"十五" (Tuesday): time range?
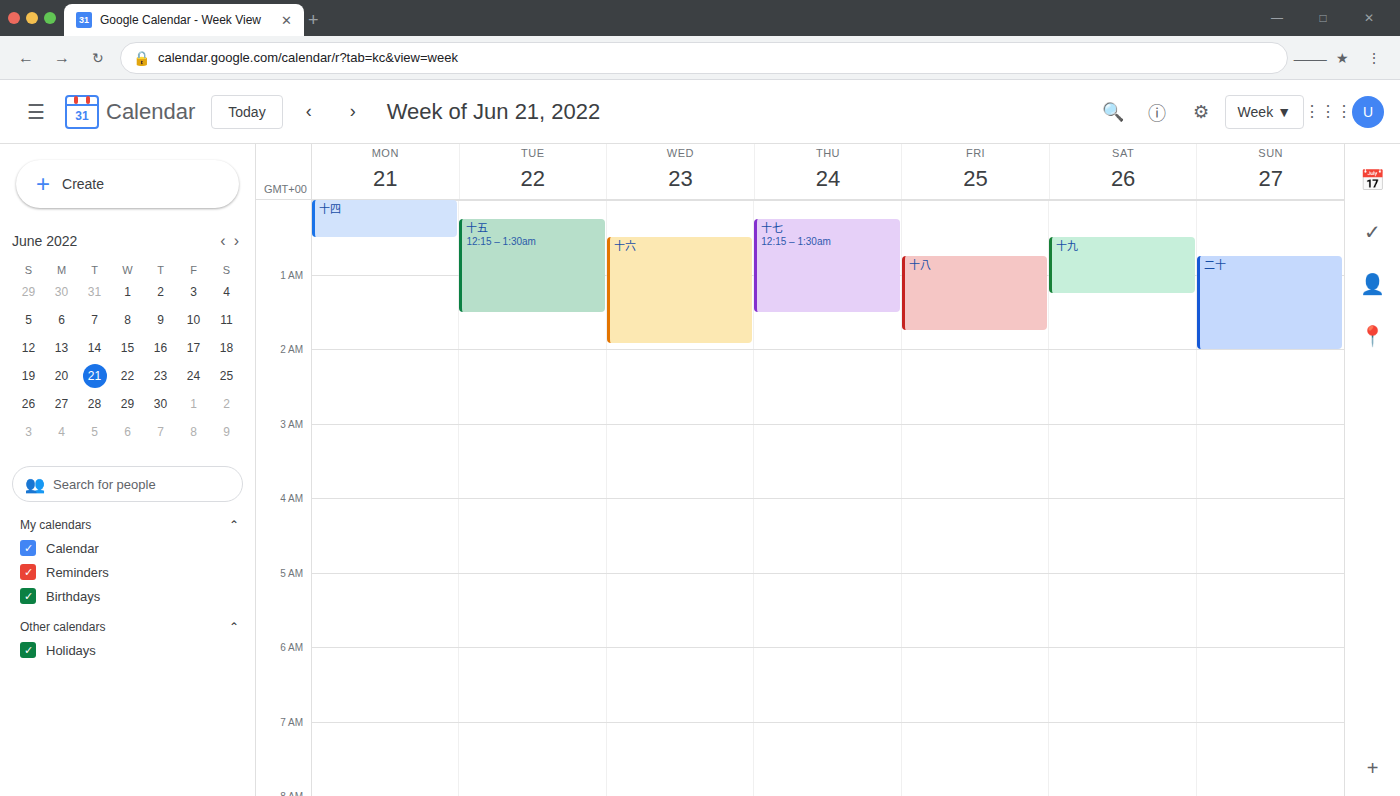
00:15 to 01:30